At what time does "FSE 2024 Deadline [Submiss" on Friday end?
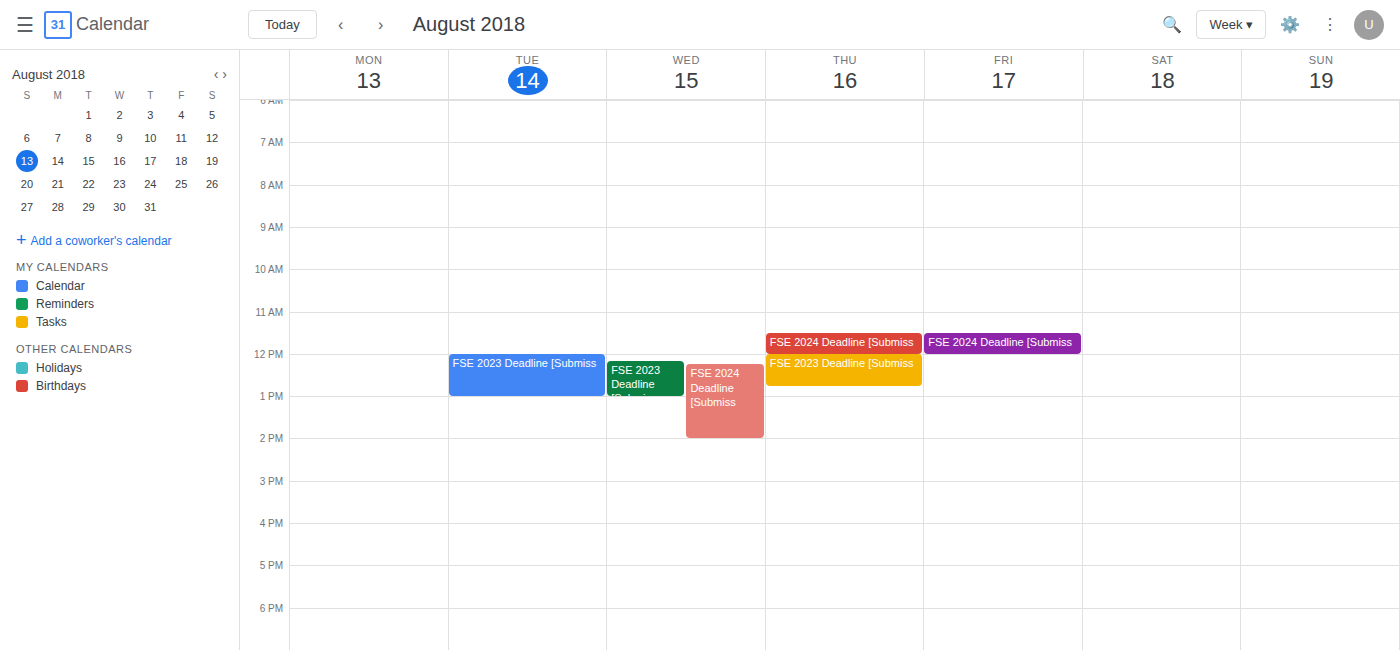
12:00 PM